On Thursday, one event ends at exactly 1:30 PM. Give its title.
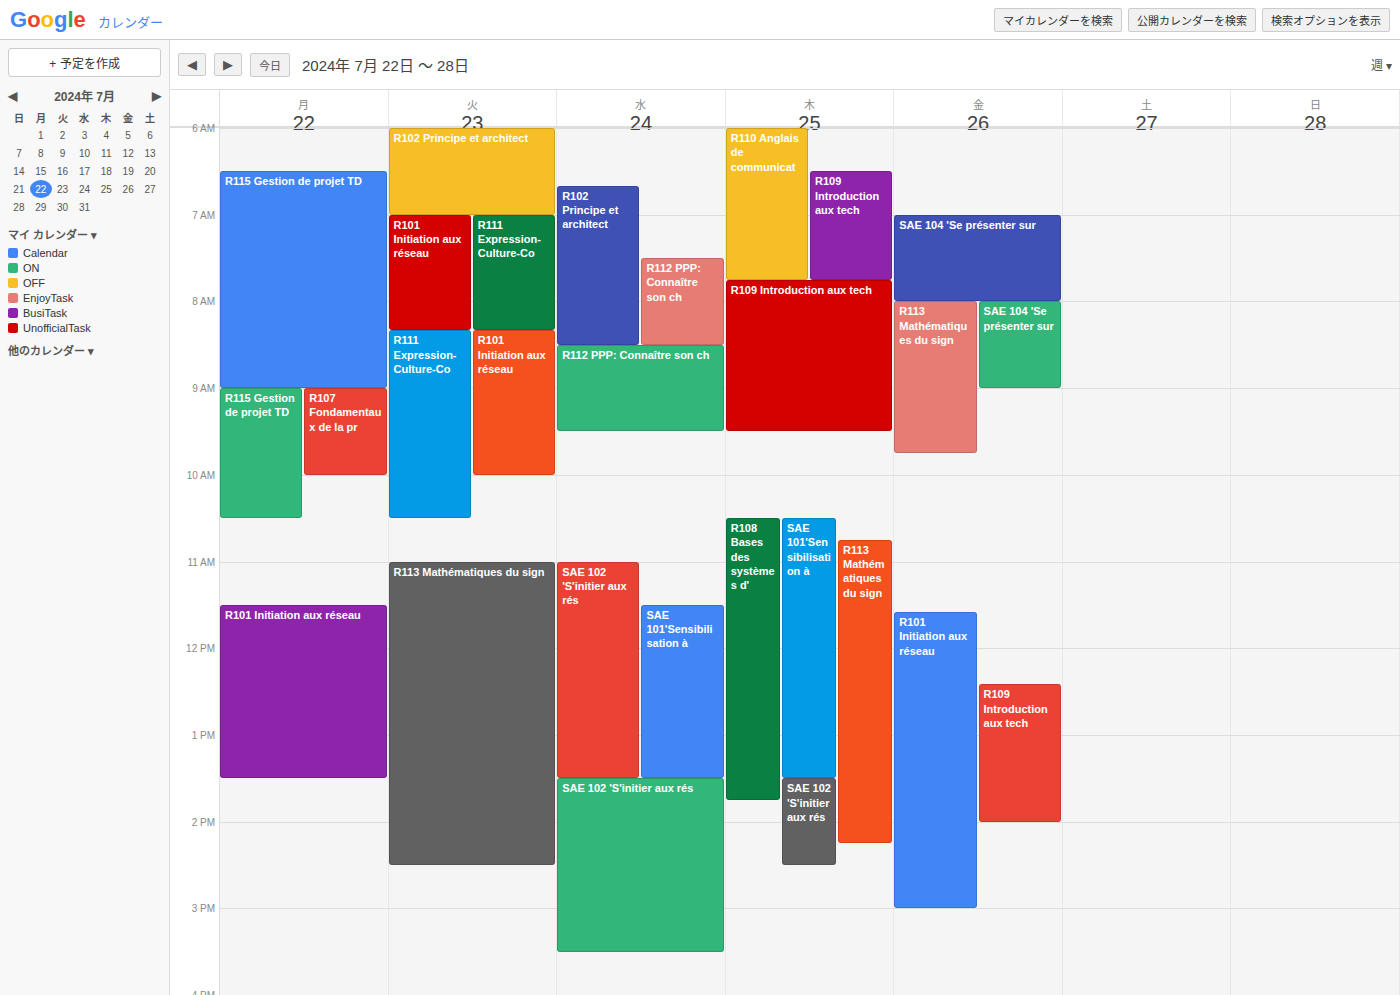
"SAE 101'Sensibilisation à"